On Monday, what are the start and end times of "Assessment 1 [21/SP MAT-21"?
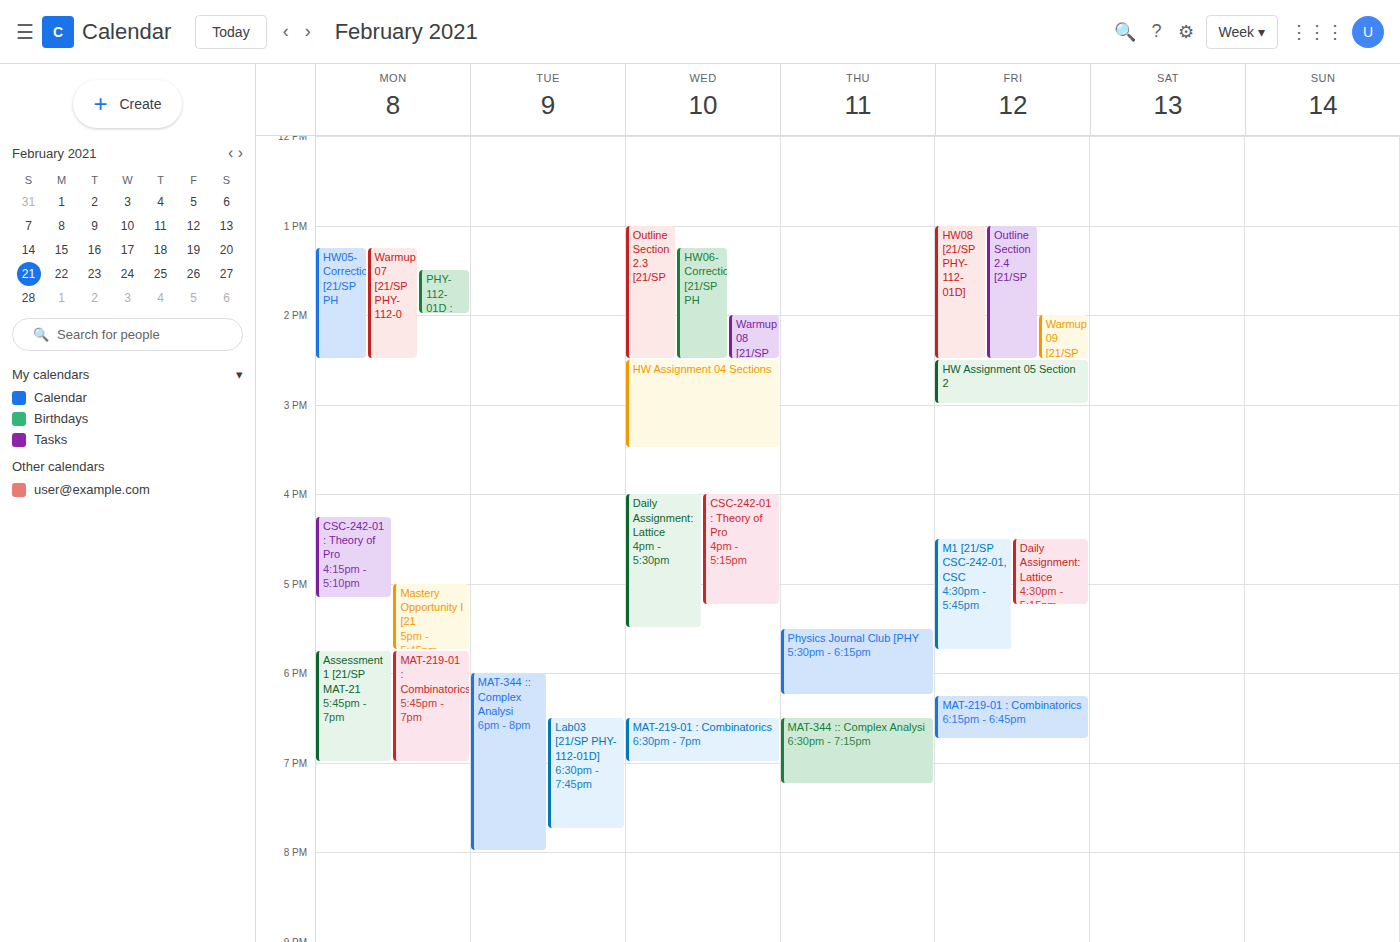
5:45 PM to 7:00 PM